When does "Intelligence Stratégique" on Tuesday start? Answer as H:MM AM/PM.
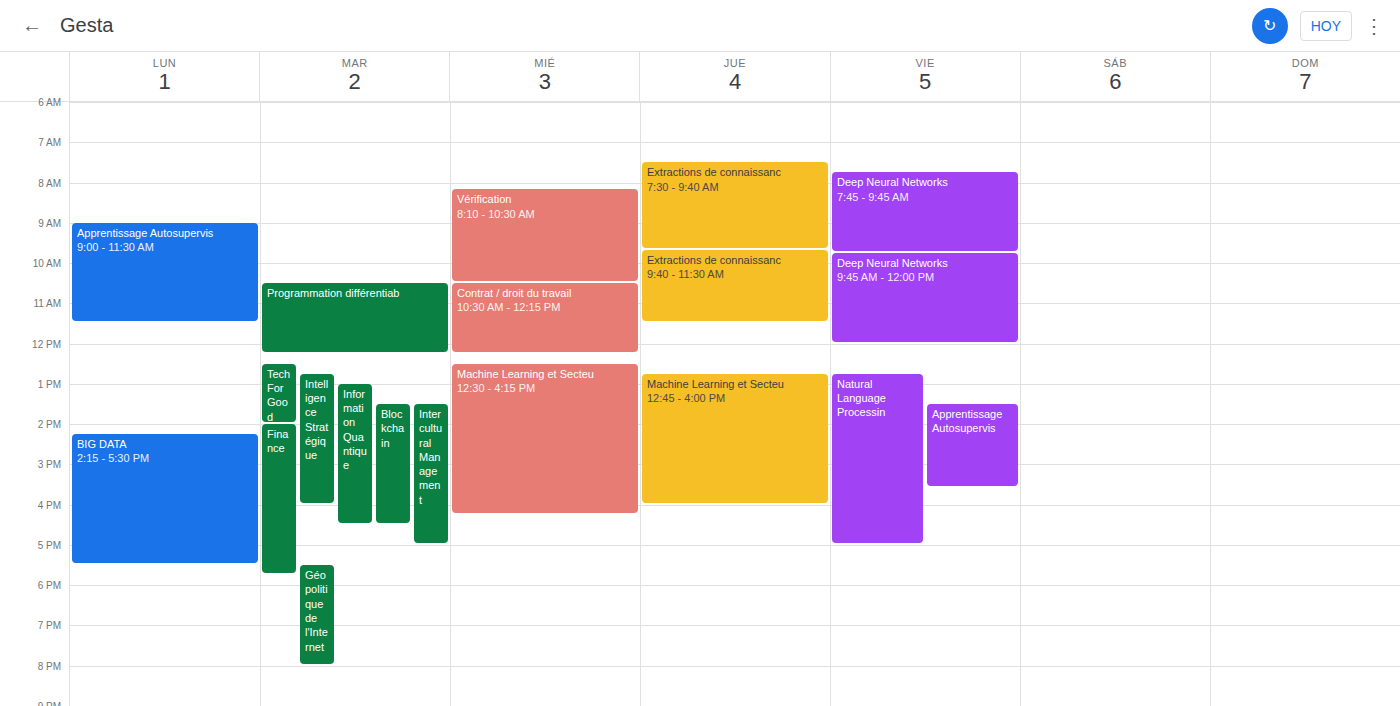
12:45 PM